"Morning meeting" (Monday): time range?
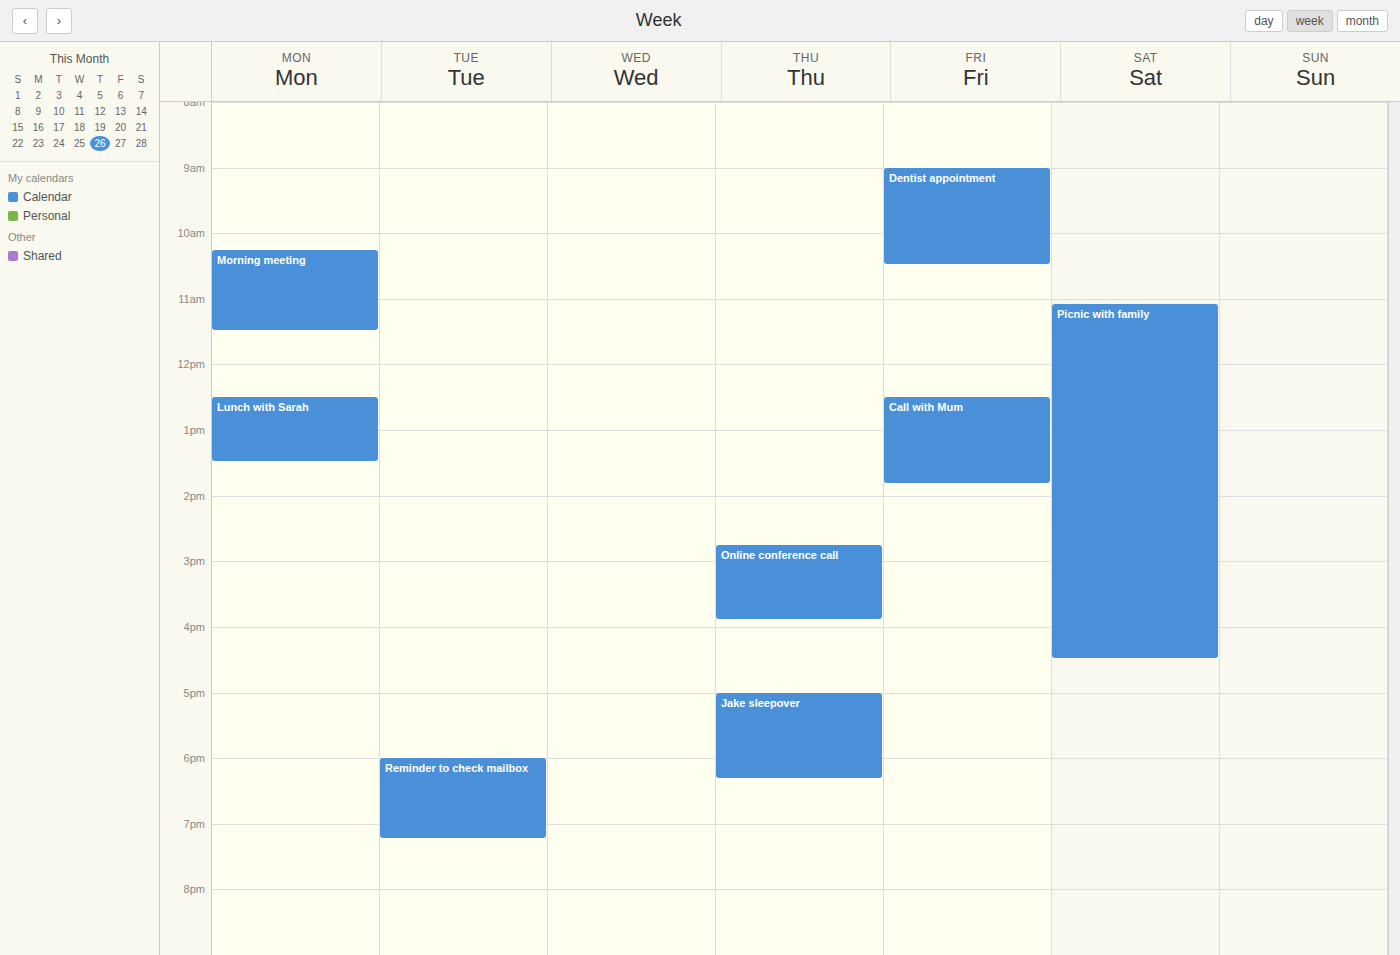
10:15 AM to 11:30 AM